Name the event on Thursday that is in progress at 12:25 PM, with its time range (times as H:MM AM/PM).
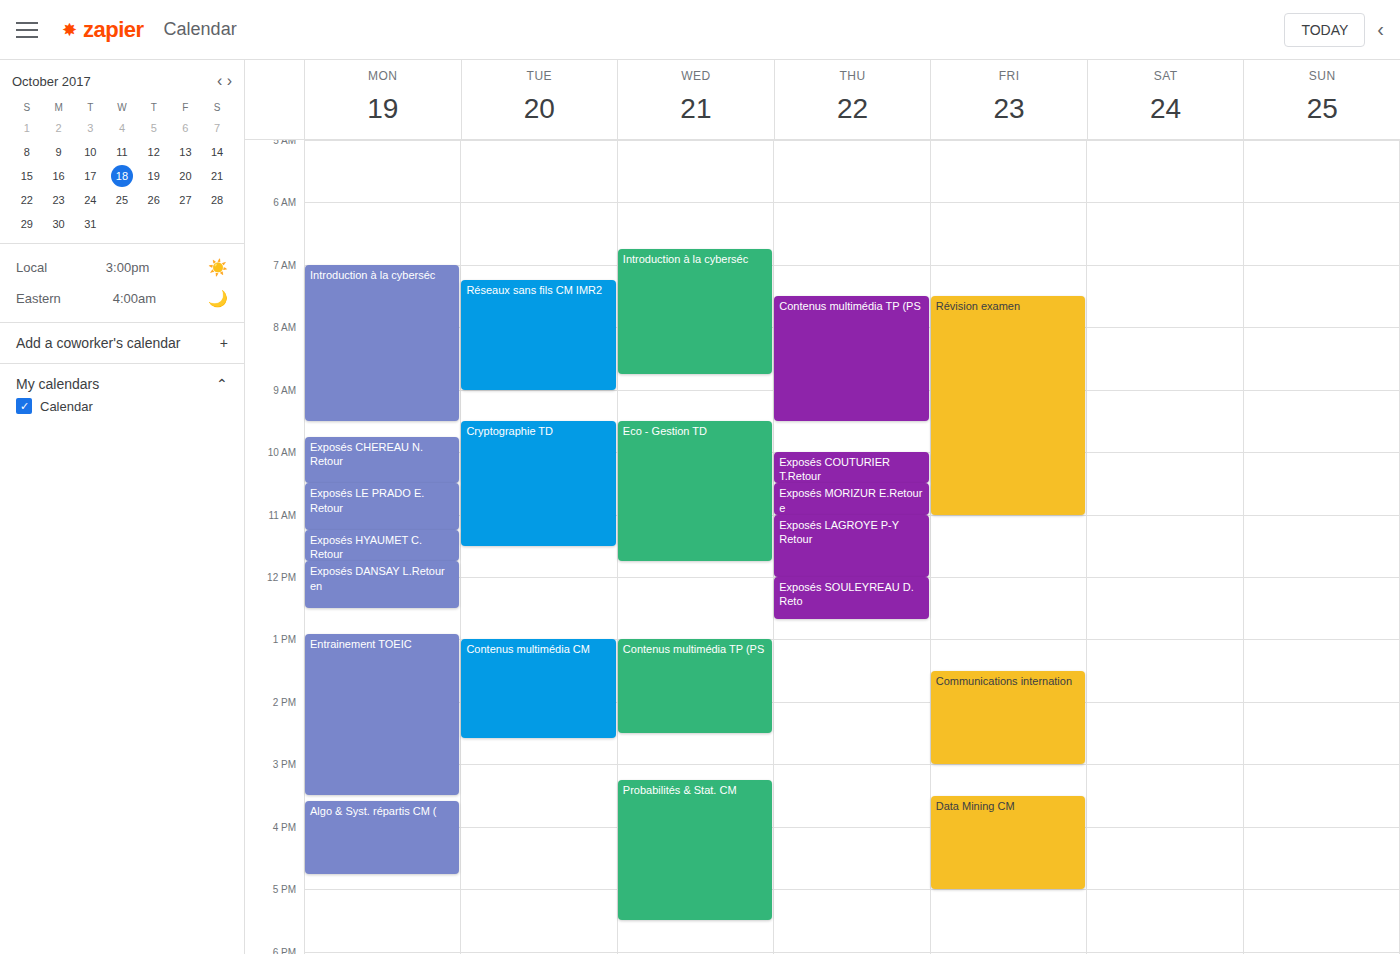
"Exposés SOULEYREAU D. Reto", 12:00 PM to 12:40 PM